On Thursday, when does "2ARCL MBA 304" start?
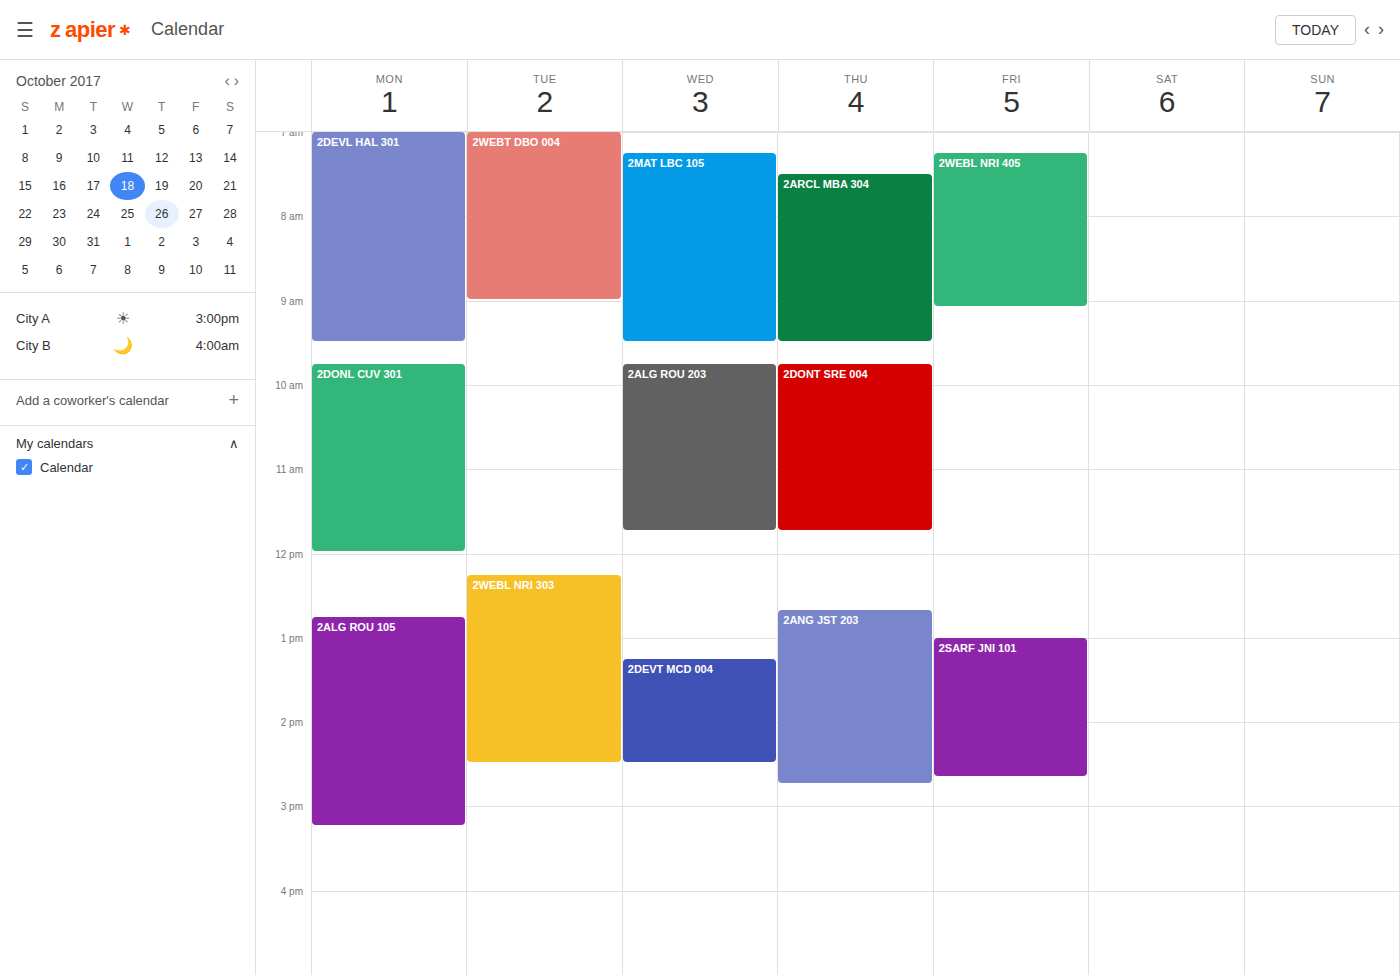
7:30 AM